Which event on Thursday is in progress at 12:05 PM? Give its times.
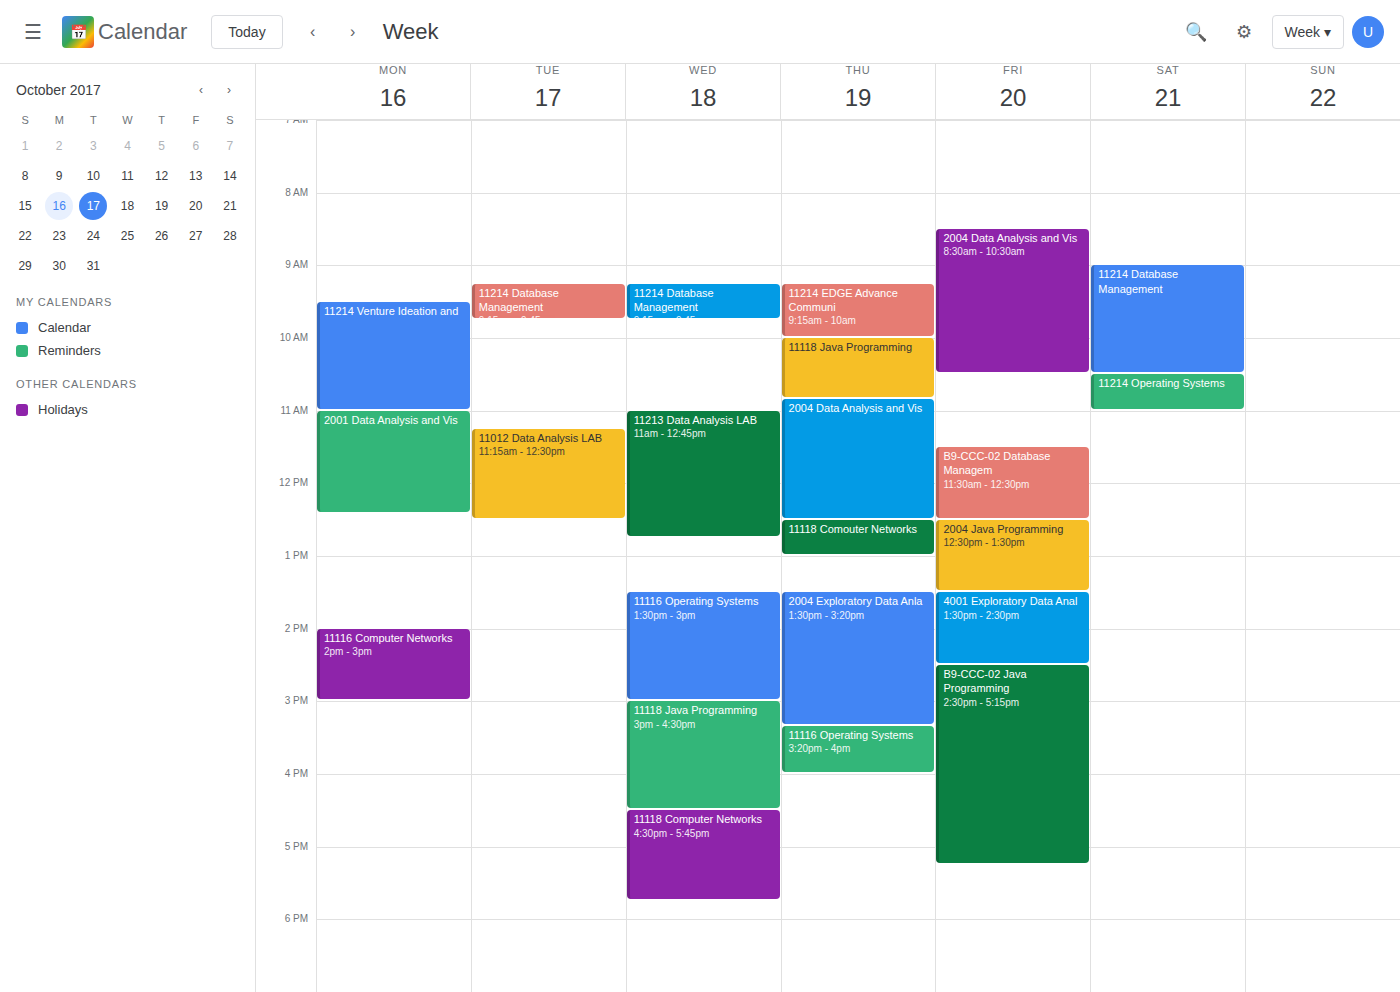
"2004 Data Analysis and Vis", 10:50 AM to 12:30 PM